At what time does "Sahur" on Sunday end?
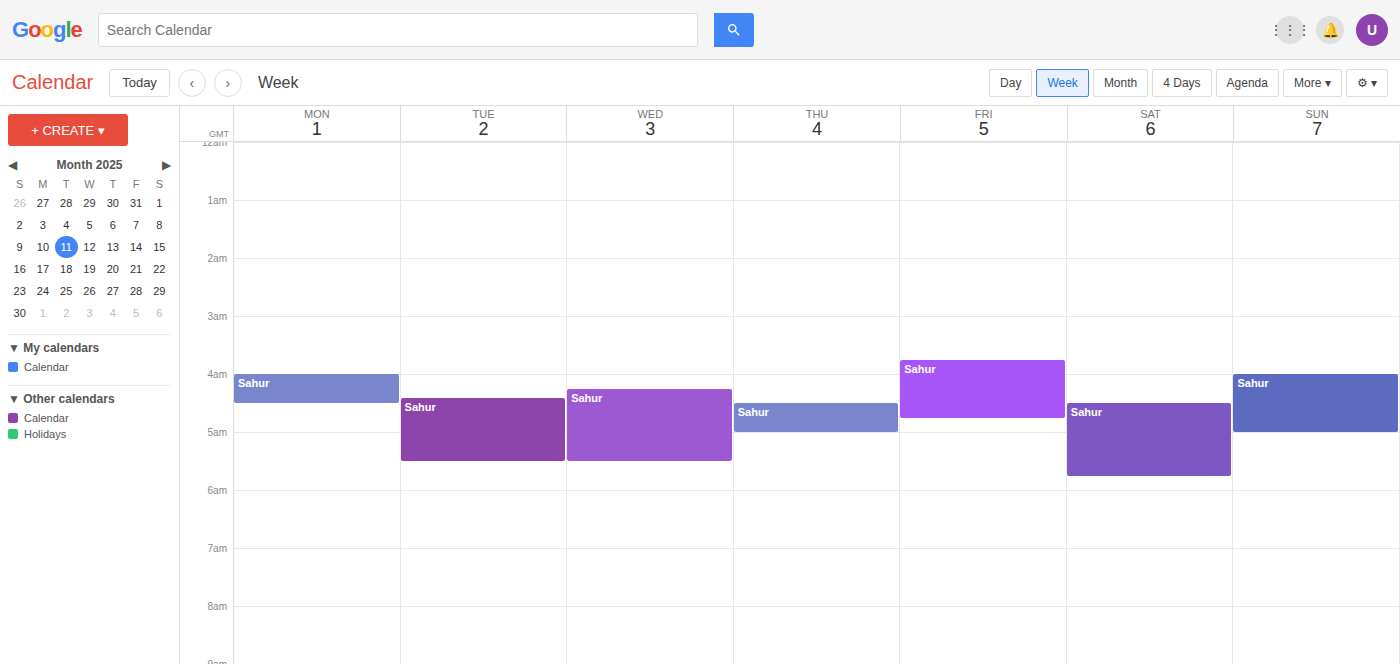
5:00 AM